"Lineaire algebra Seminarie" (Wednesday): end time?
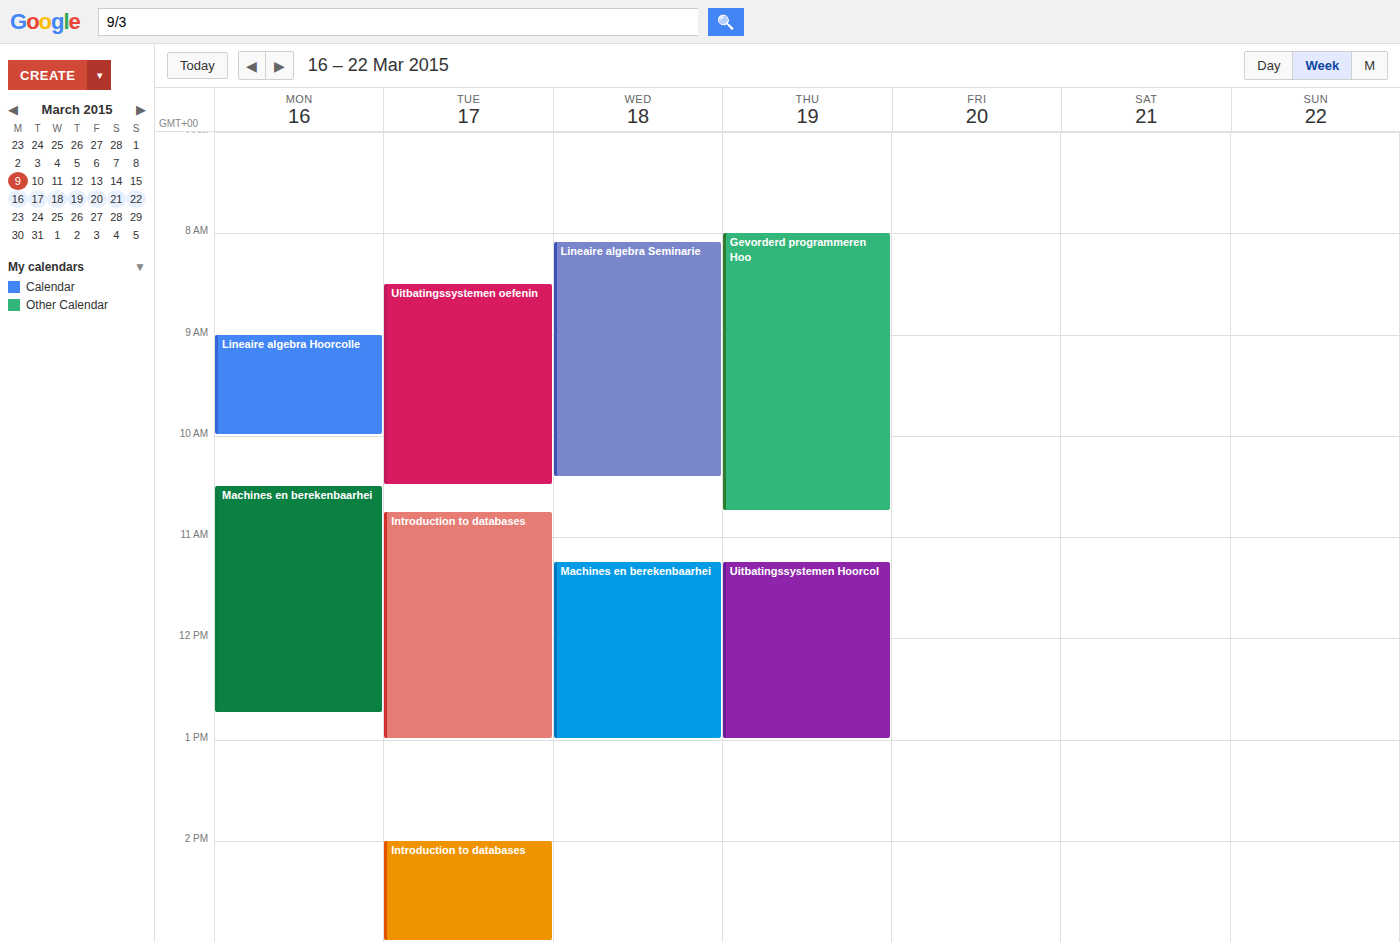
10:25 AM